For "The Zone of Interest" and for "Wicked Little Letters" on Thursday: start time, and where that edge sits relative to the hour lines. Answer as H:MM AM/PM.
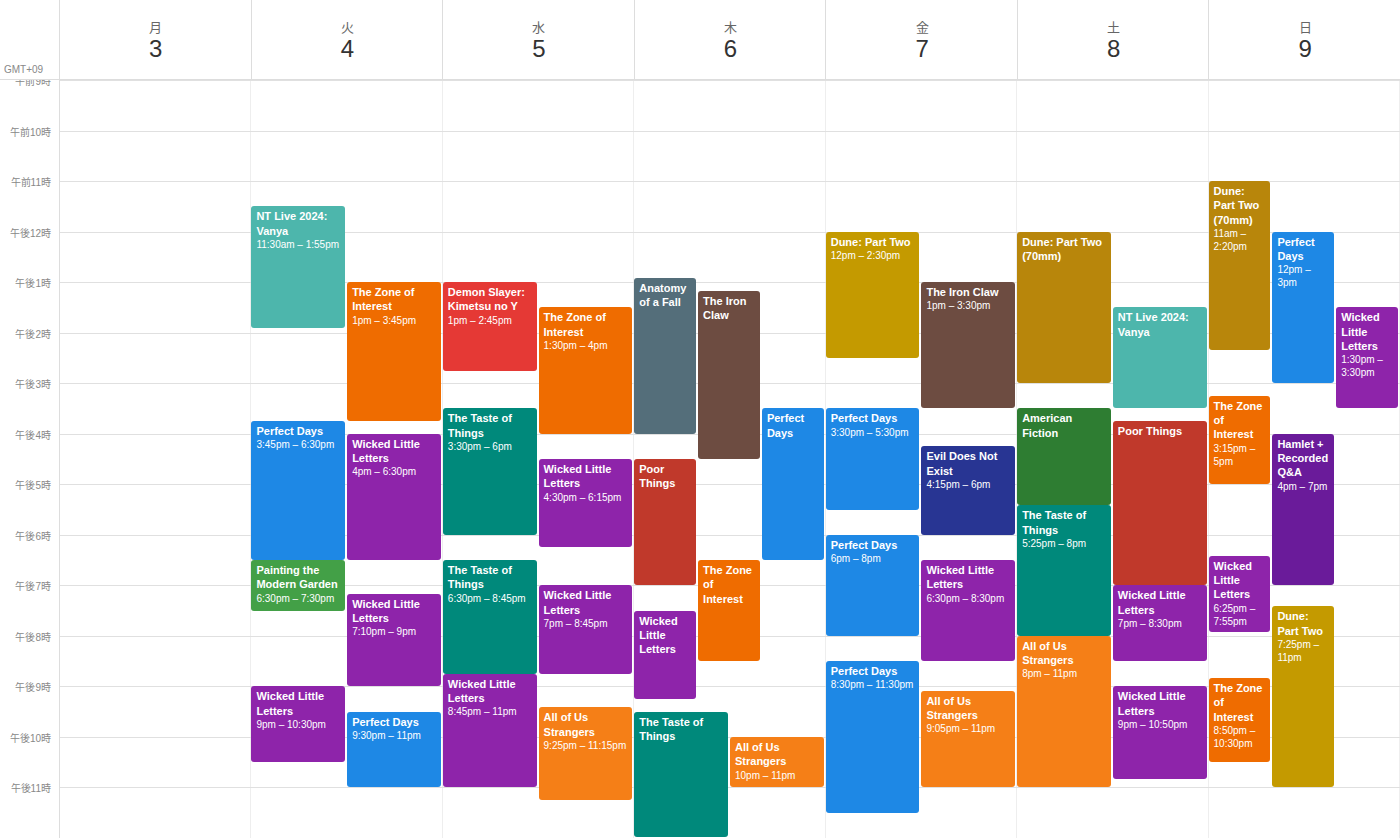
"The Zone of Interest": 6:30 PM, halfway between the 6 PM and 7 PM lines. "Wicked Little Letters": 7:30 PM, halfway between the 7 PM and 8 PM lines.